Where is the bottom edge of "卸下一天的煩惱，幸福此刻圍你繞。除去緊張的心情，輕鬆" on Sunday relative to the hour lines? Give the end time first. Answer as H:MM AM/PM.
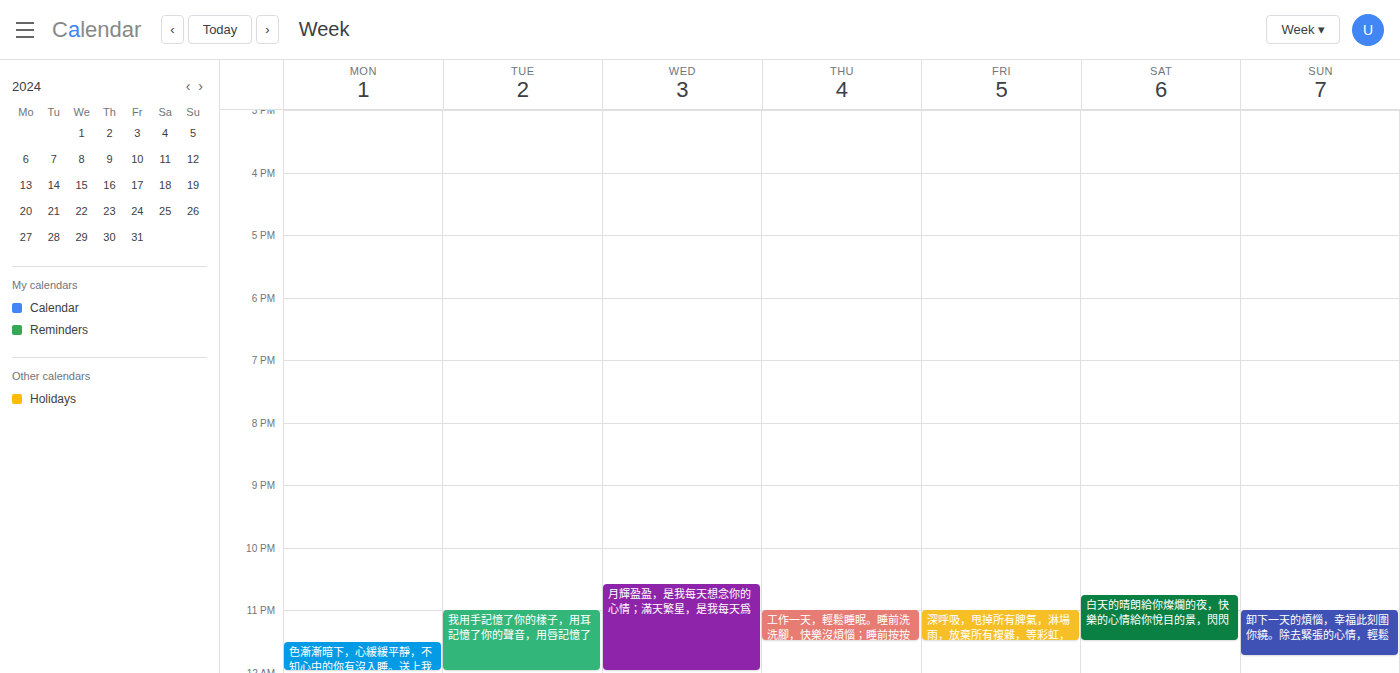
11:45 PM -- neither: three quarters of the way from the 11 PM line to the 12 AM line.